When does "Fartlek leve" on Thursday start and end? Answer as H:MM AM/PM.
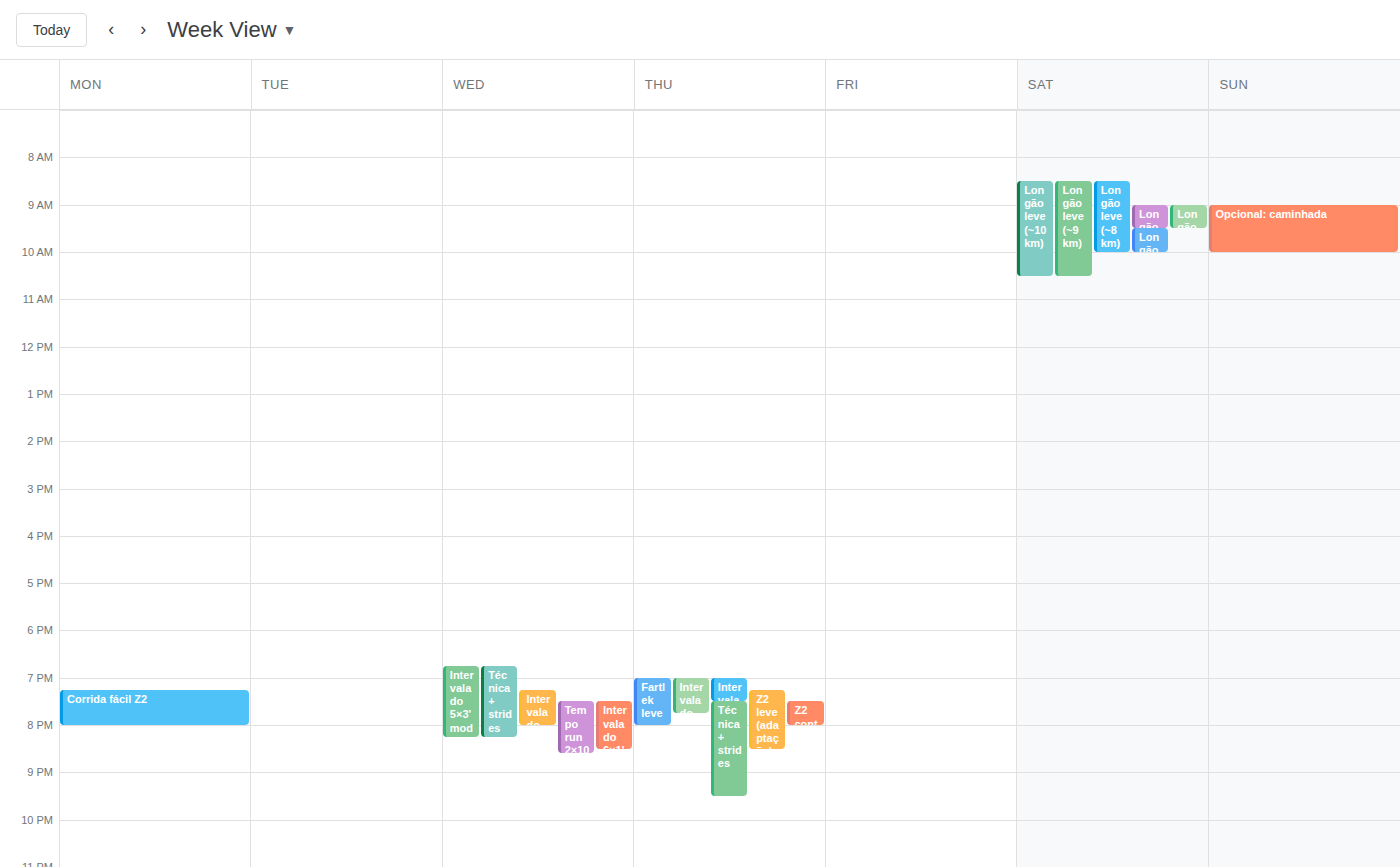
7:00 PM to 8:00 PM